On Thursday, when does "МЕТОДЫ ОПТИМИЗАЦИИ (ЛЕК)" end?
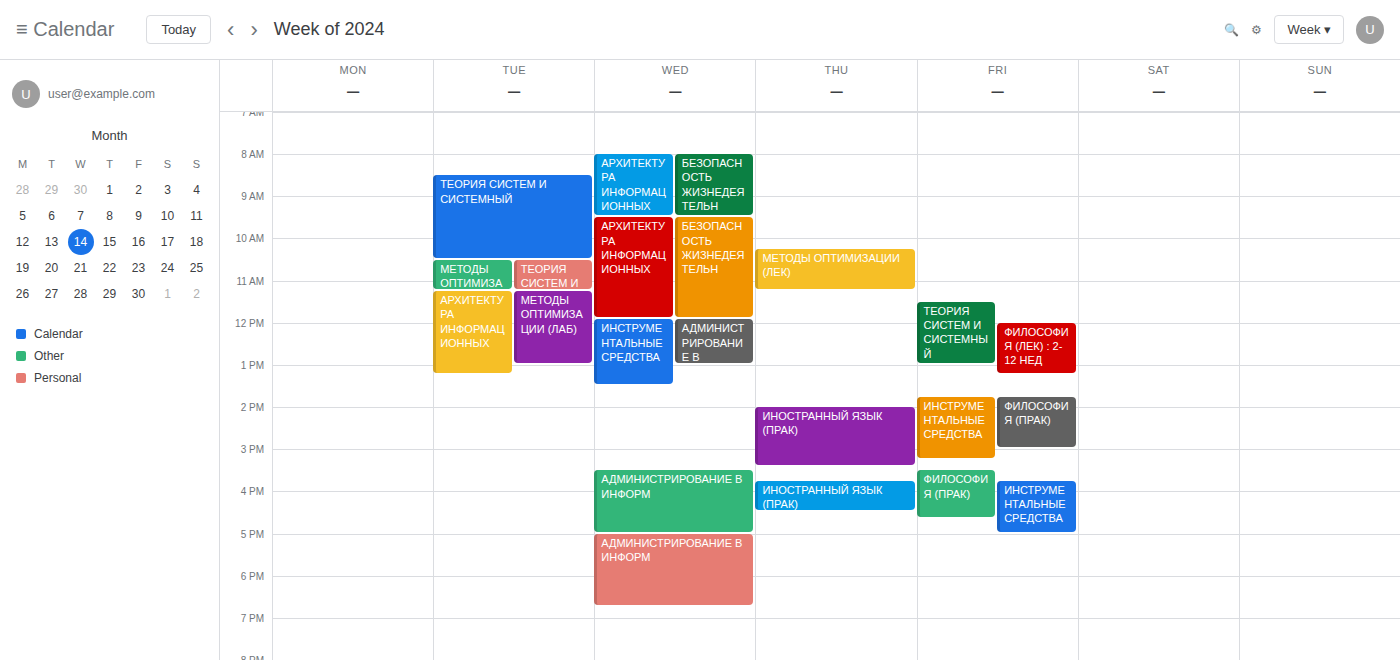
11:15